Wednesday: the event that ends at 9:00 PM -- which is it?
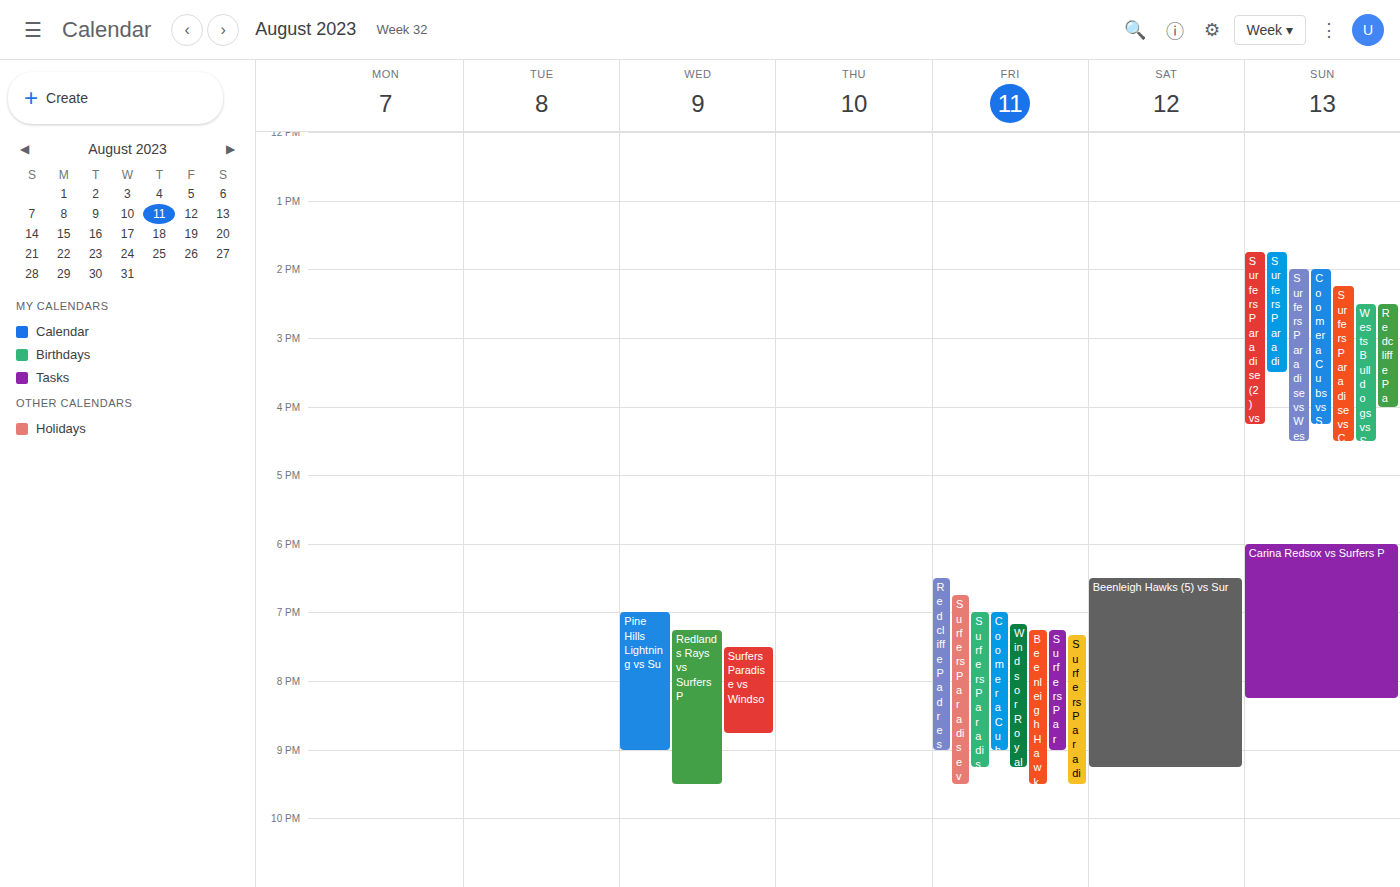
"Pine Hills Lightning vs Su"